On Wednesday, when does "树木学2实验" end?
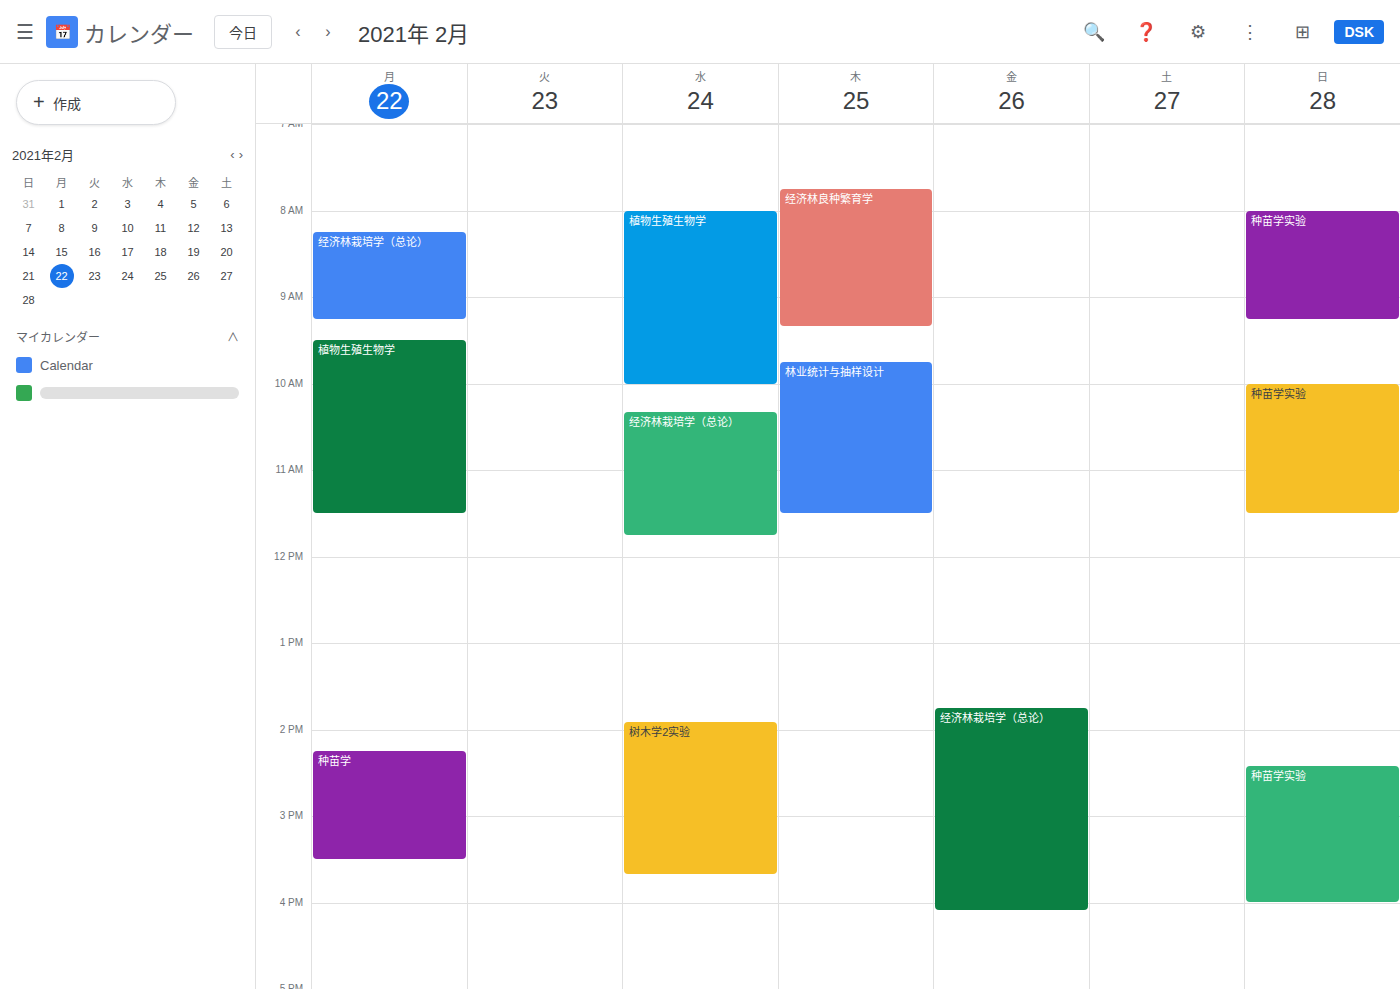
3:40 PM